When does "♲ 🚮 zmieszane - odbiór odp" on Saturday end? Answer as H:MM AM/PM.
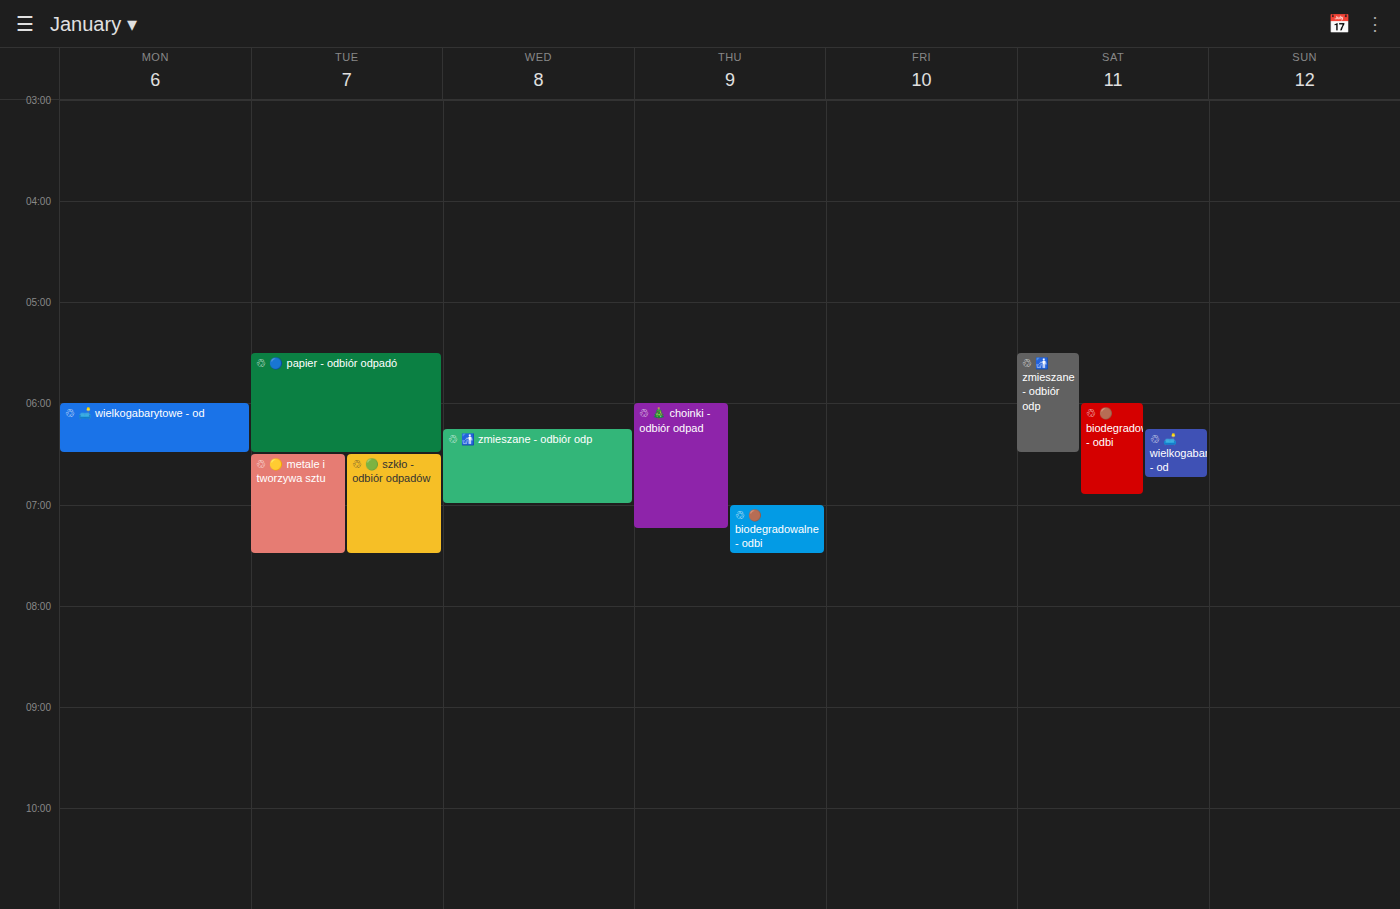
6:30 AM